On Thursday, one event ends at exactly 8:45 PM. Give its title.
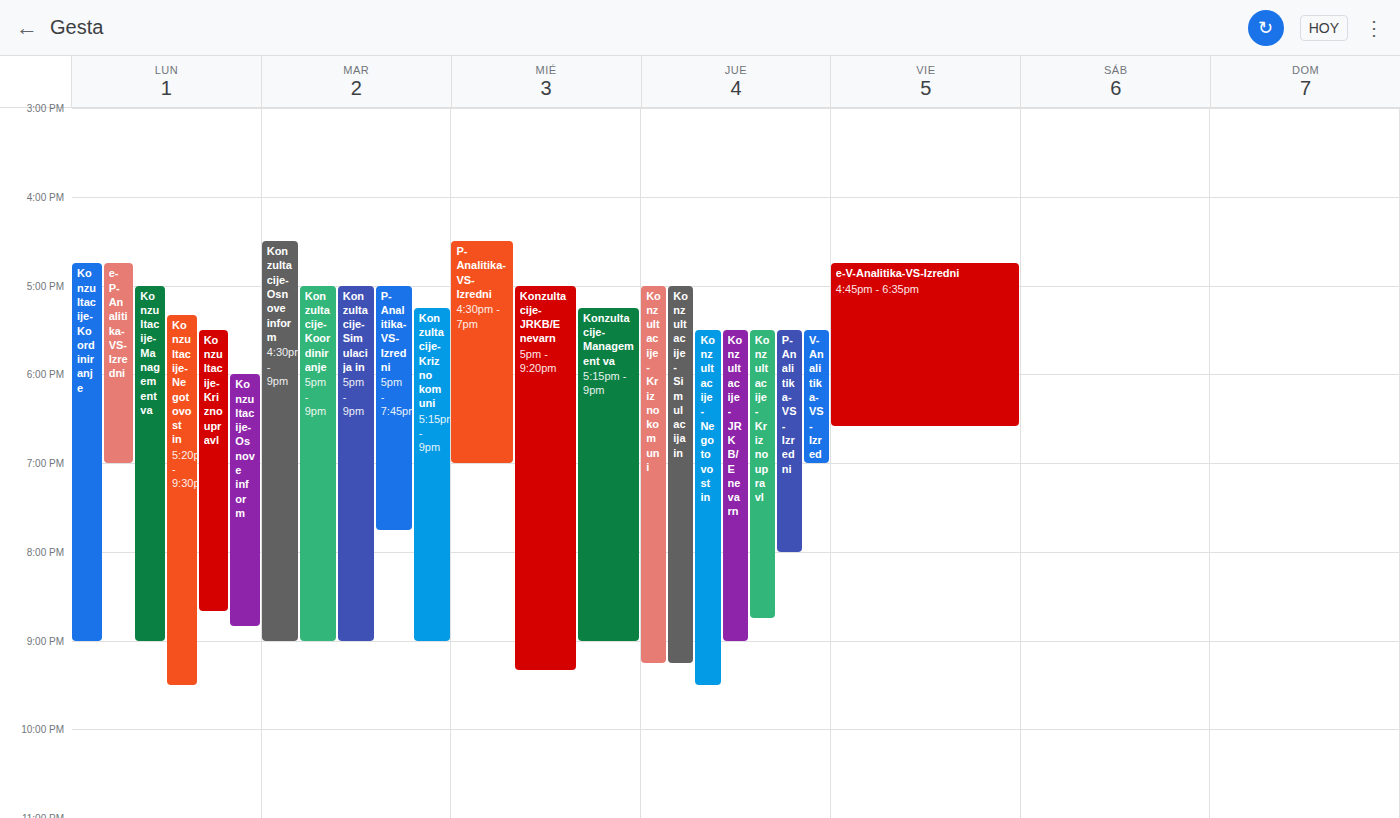
"Konzultacije-Krizno upravl"